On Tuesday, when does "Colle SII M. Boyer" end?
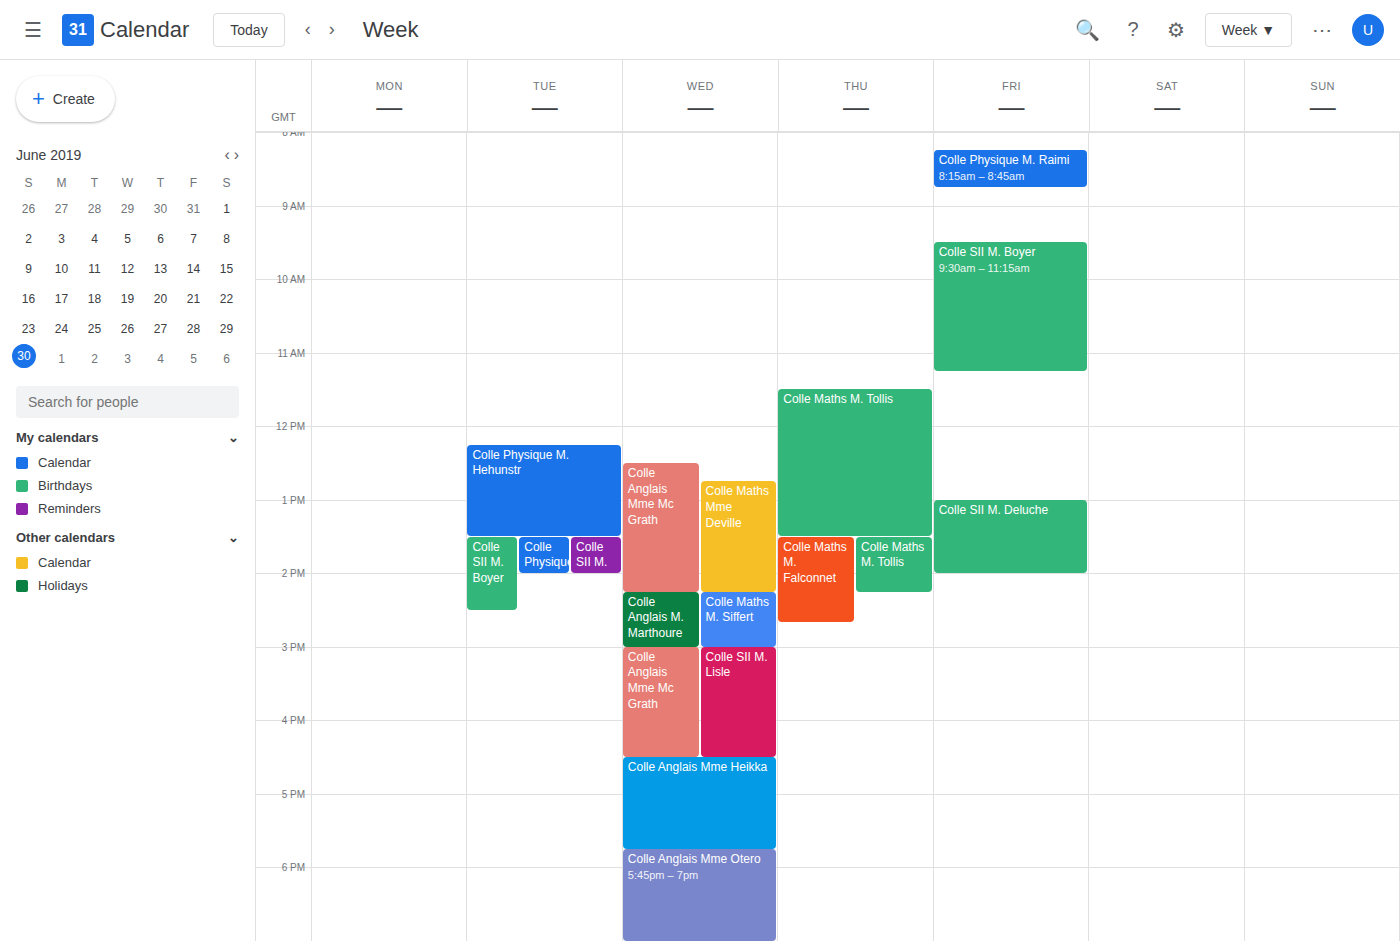
2:30 PM